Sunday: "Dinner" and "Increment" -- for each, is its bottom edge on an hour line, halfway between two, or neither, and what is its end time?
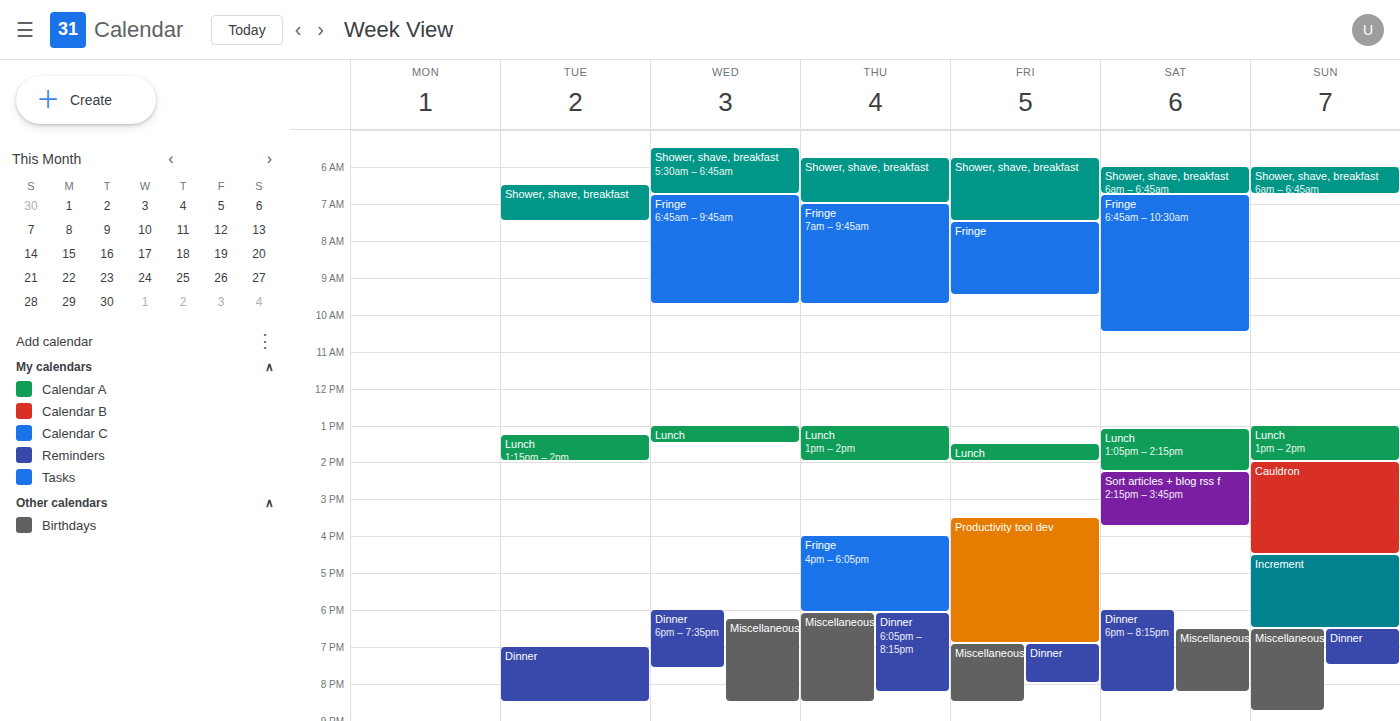
"Dinner": 7:30 PM, halfway between the 7 PM and 8 PM lines. "Increment": 6:30 PM, halfway between the 6 PM and 7 PM lines.